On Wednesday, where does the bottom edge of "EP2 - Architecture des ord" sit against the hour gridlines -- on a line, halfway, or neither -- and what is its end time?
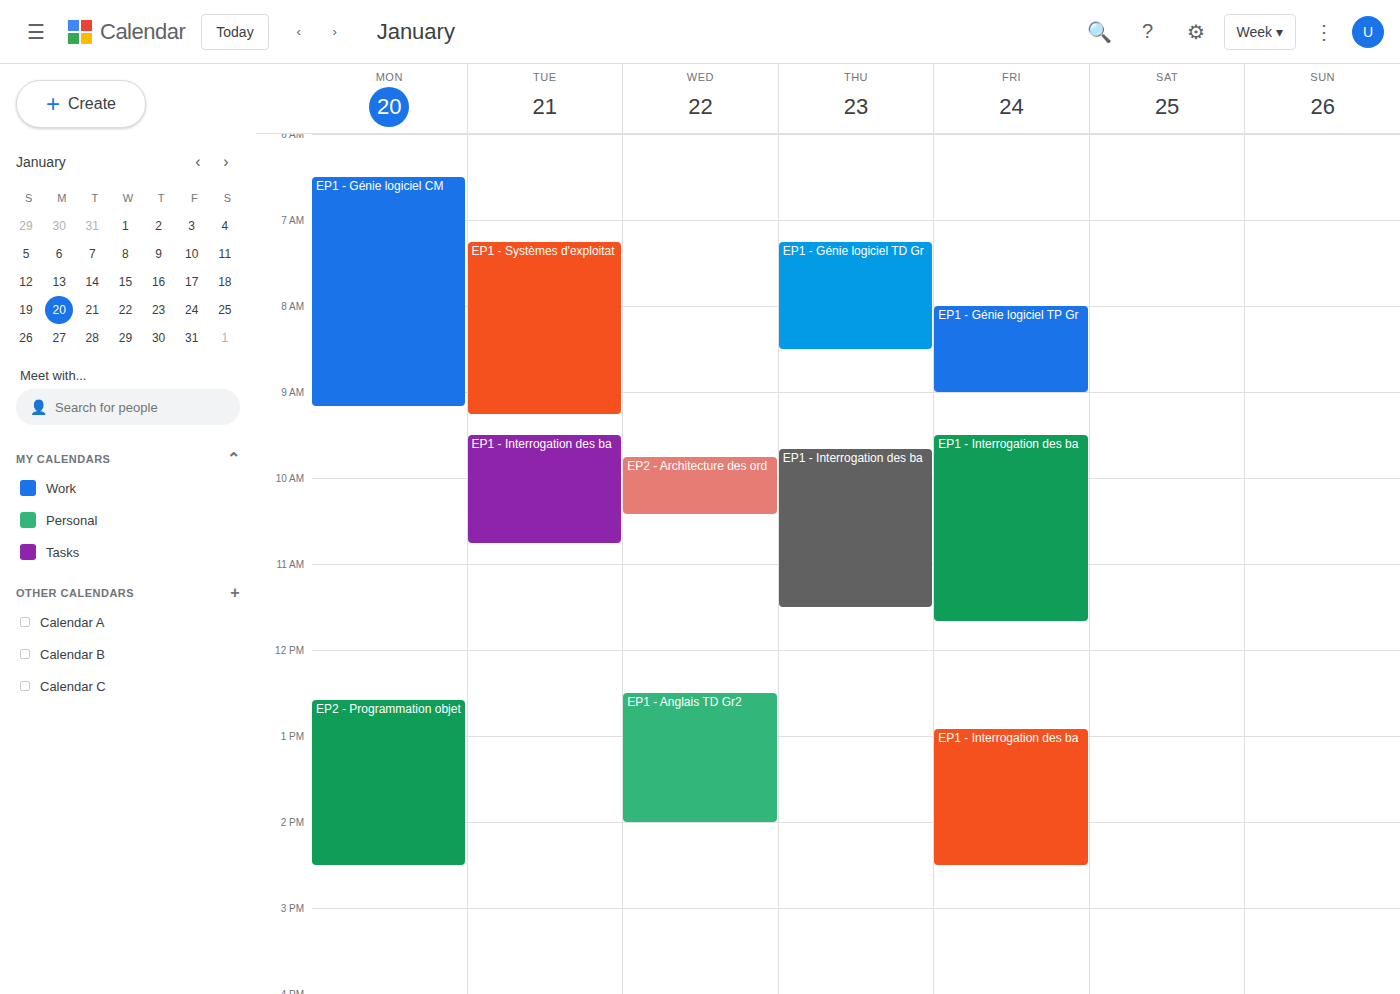
10:25 AM -- neither: 25 minutes below the 10 AM line and 35 minutes above the 11 AM line.